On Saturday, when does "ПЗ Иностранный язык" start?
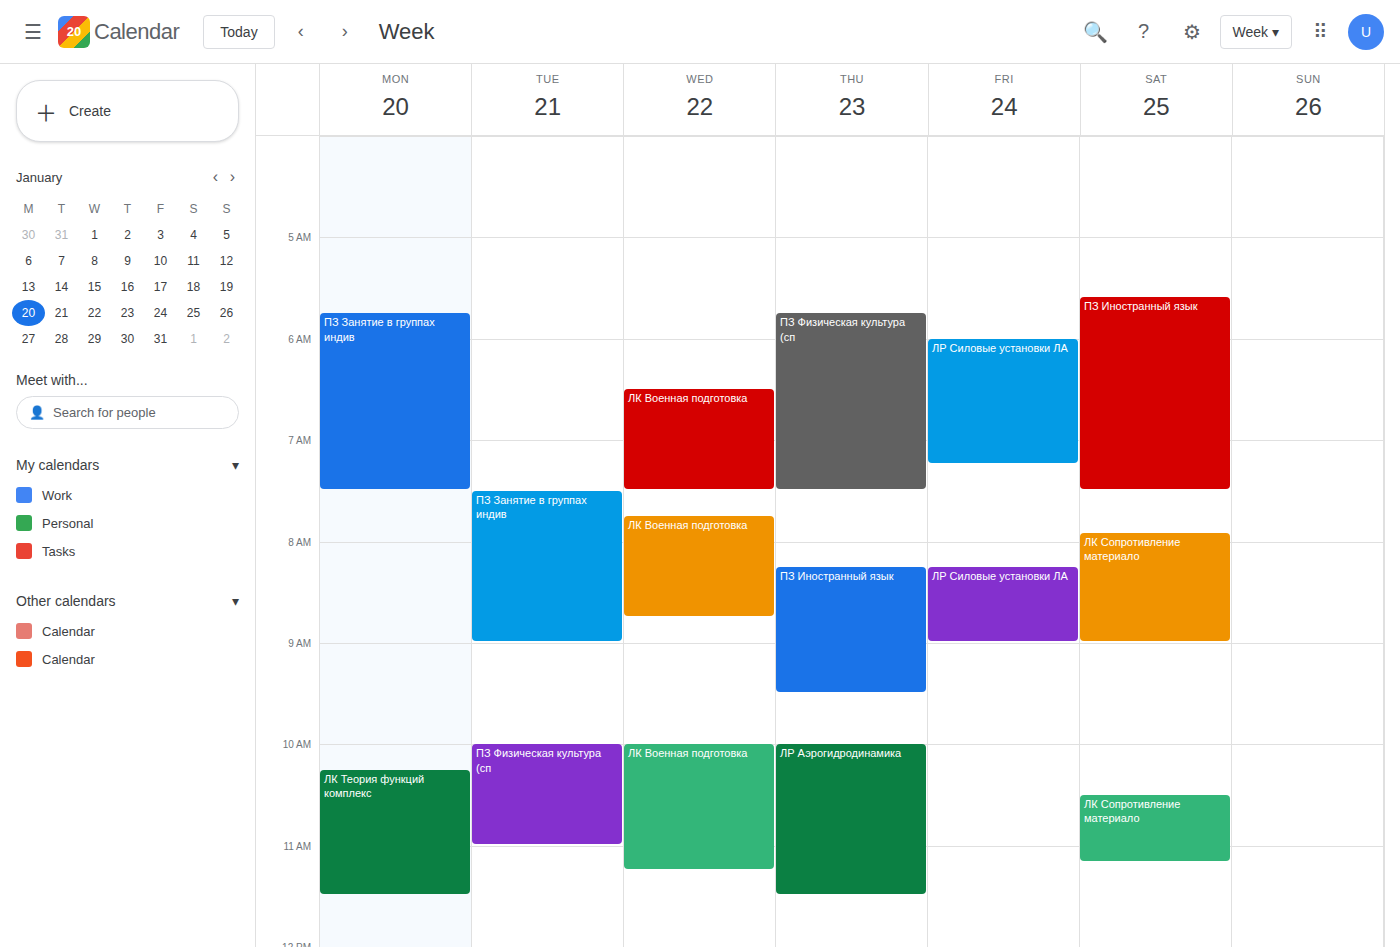
5:35 AM